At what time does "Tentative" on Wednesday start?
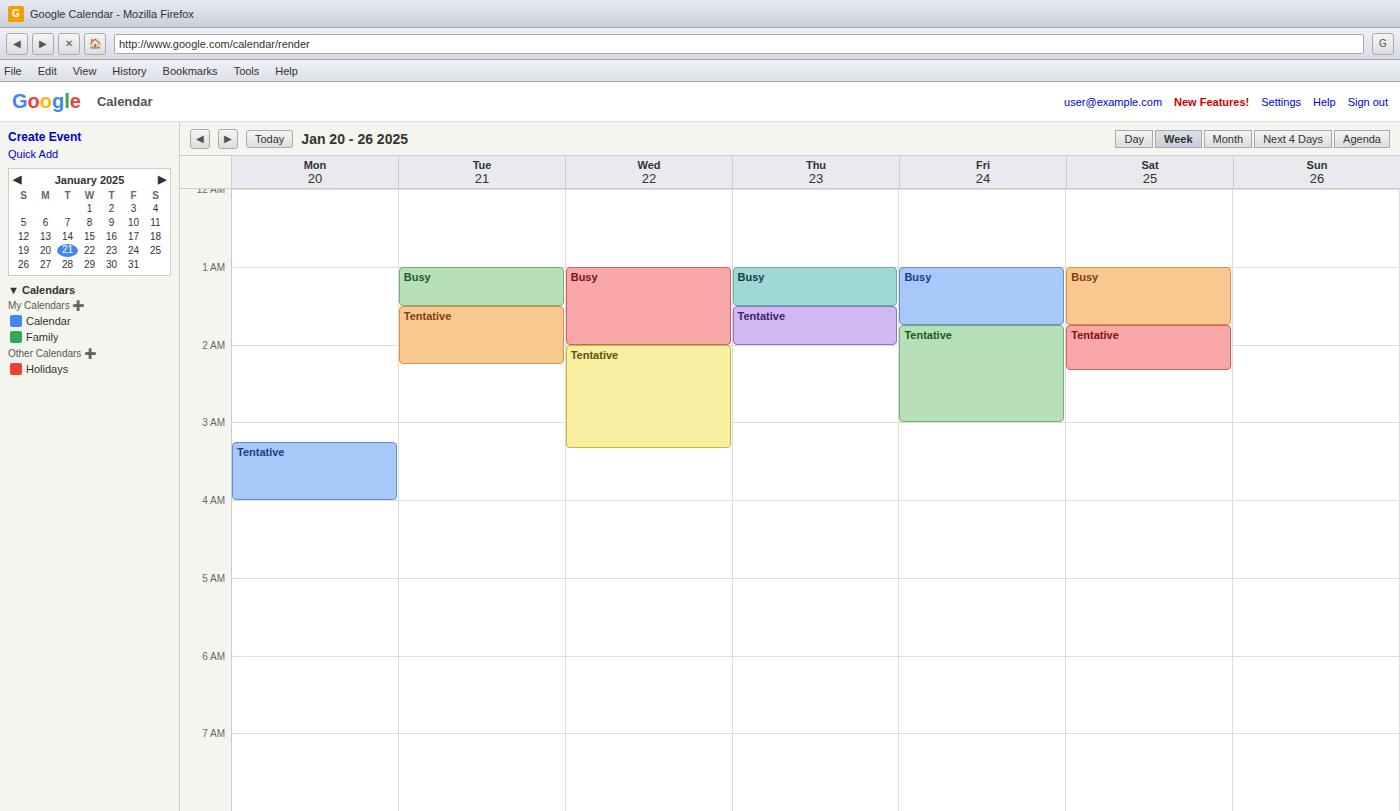
2:00 AM